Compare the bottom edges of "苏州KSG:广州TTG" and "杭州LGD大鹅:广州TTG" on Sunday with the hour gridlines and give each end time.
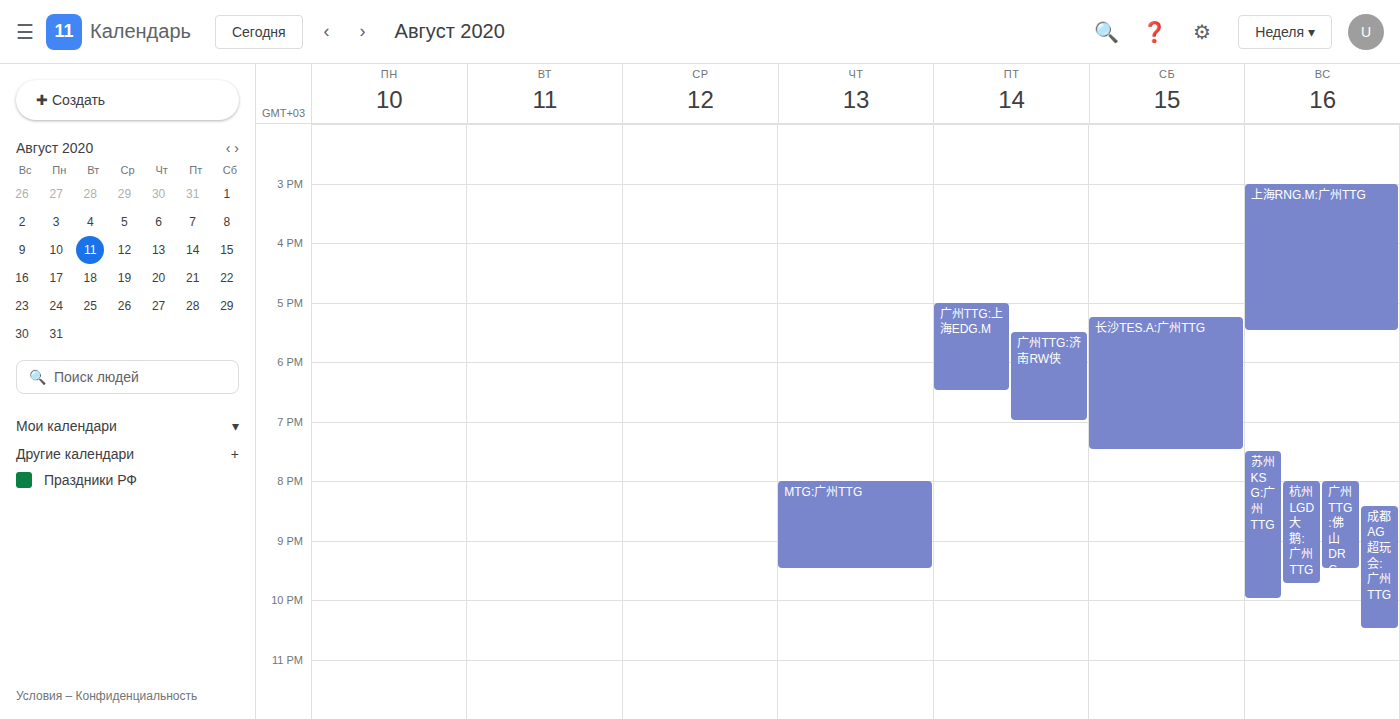
"苏州KSG:广州TTG": 10:00 PM, exactly on the 10 PM line. "杭州LGD大鹅:广州TTG": 9:45 PM, neither: three quarters of the way from the 9 PM line to the 10 PM line.